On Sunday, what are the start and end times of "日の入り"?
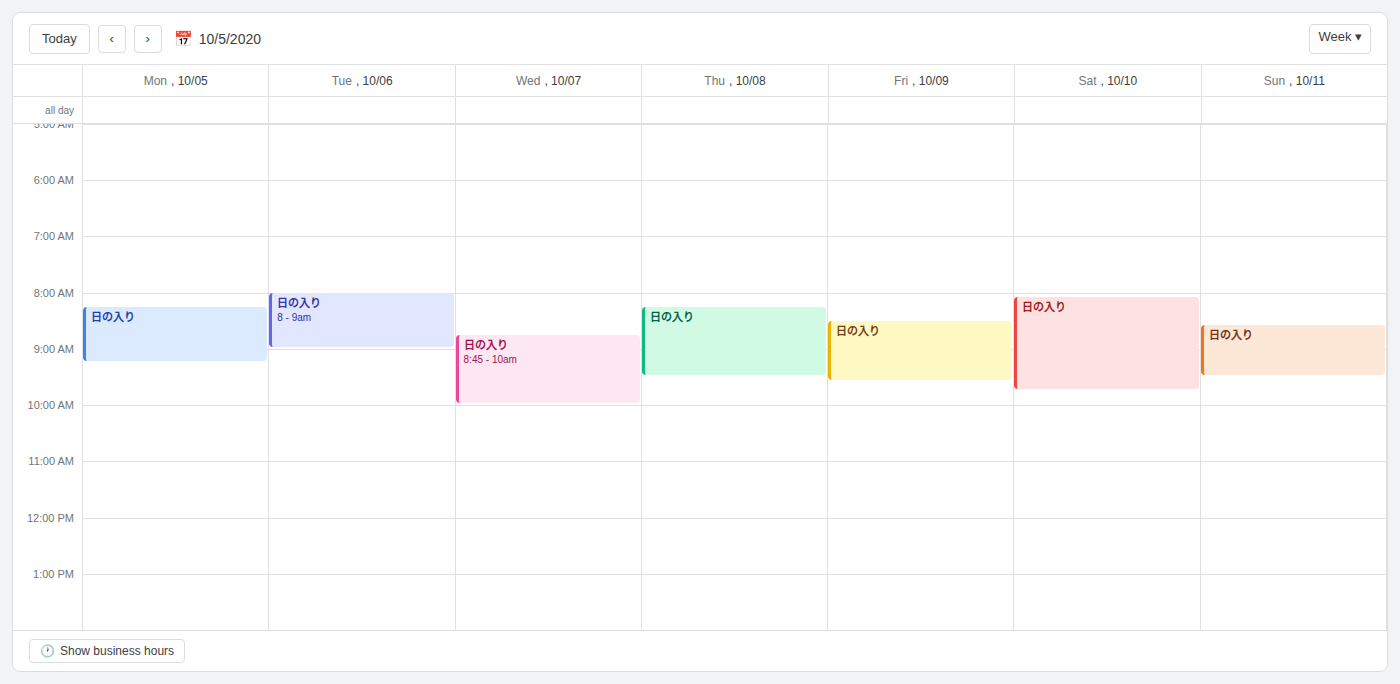
8:35 AM to 9:30 AM